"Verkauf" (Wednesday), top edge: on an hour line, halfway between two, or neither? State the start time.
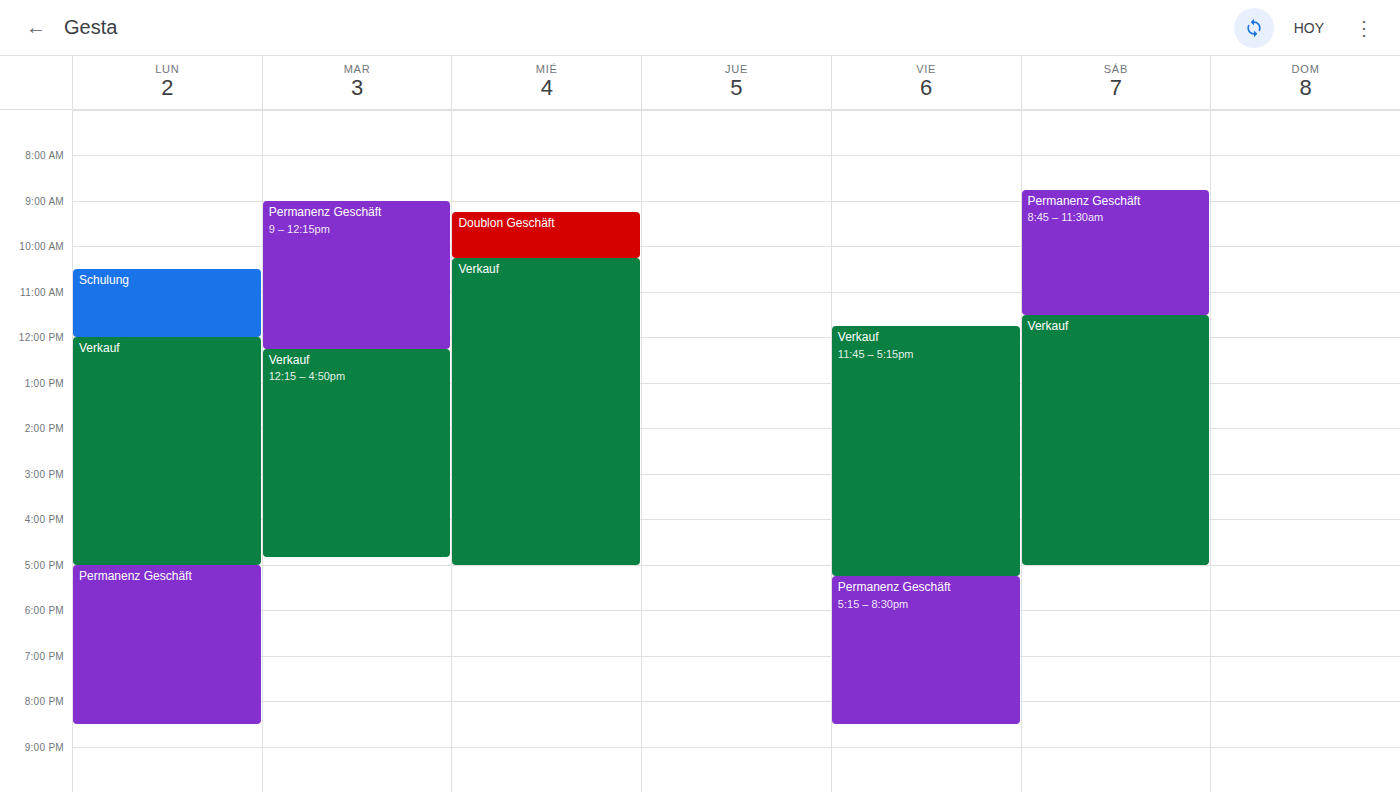
10:15 AM -- neither: a quarter of the way from the 10 AM line to the 11 AM line.